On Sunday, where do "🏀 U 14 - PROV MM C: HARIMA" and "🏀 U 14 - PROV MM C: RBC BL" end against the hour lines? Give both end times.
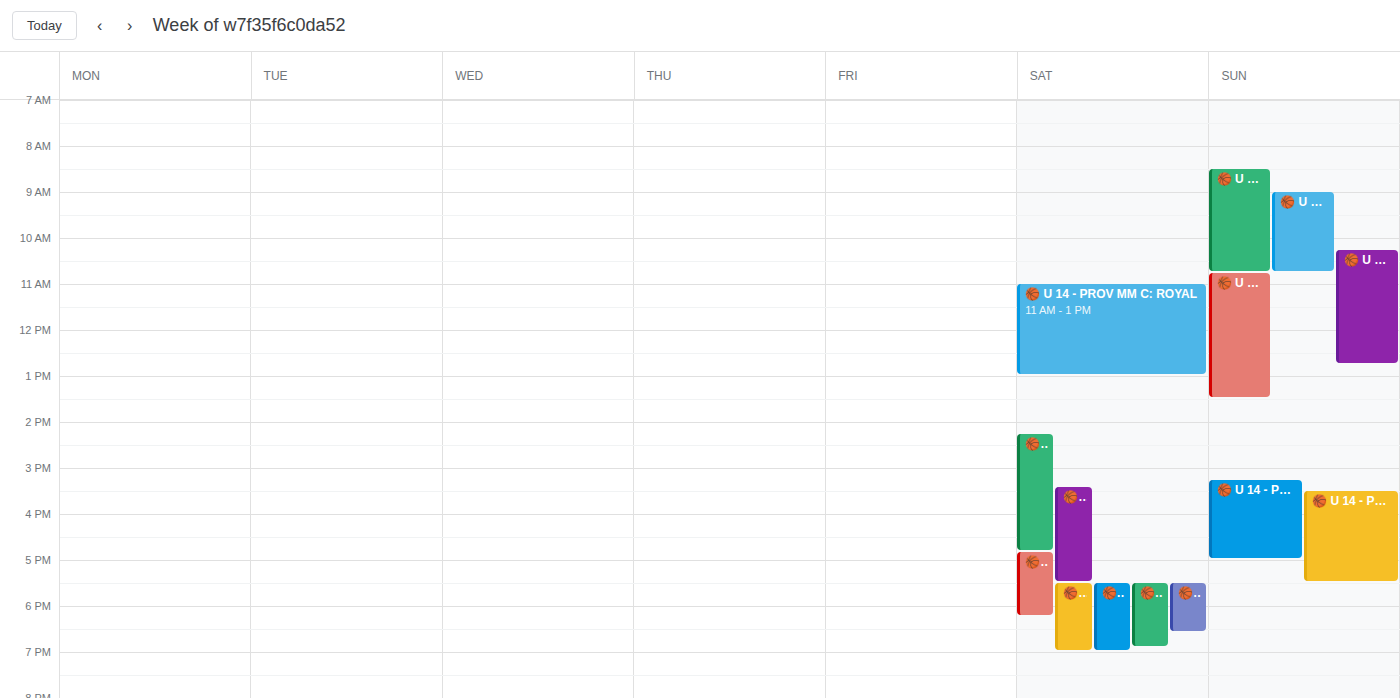
"🏀 U 14 - PROV MM C: HARIMA": 17:30, halfway between the 17:00 and 18:00 lines. "🏀 U 14 - PROV MM C: RBC BL": 17:00, exactly on the 17:00 line.